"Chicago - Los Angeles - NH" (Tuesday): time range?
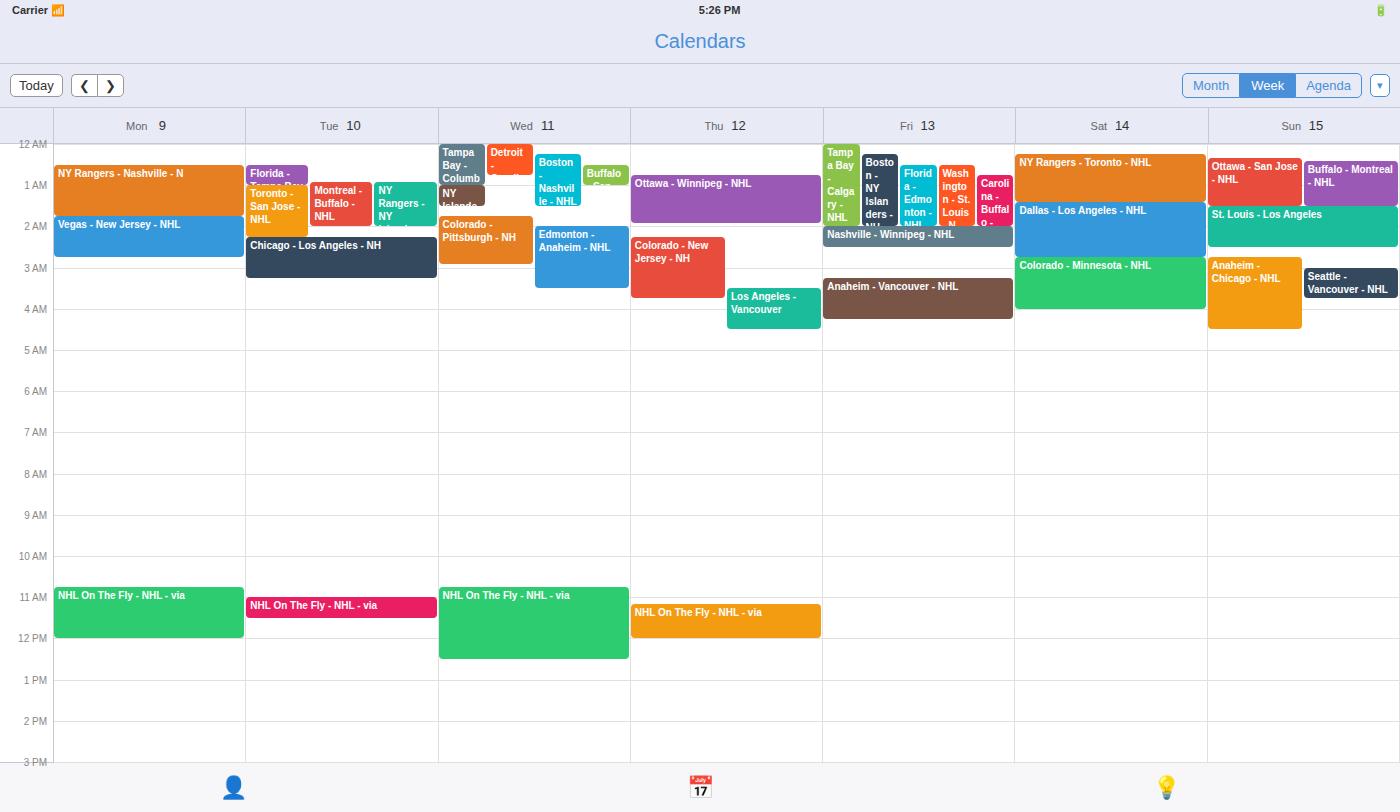
2:15 AM to 3:15 AM